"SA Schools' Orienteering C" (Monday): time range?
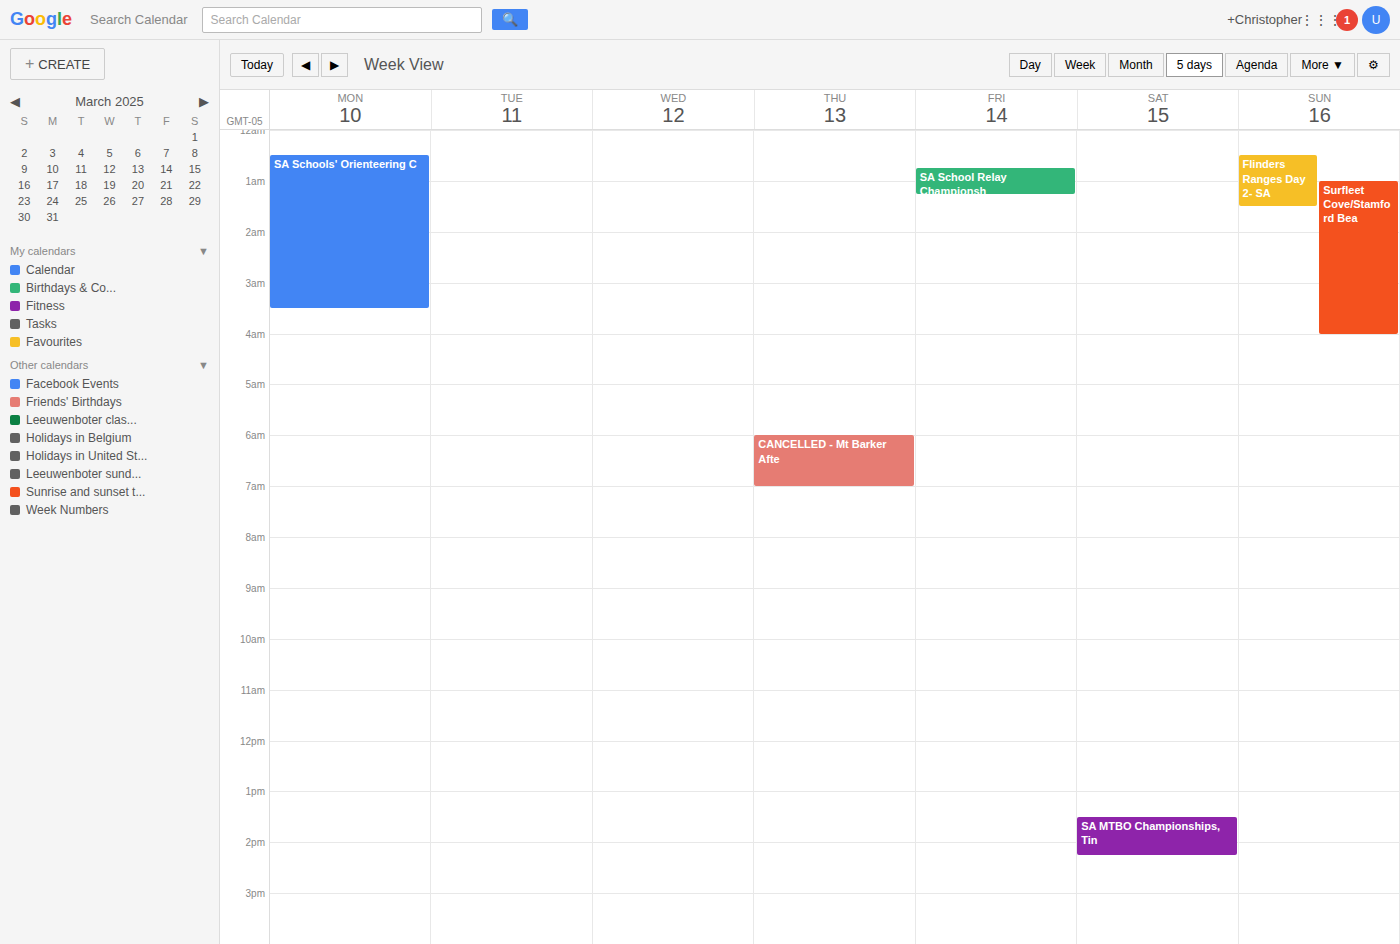
12:30 AM to 3:30 AM